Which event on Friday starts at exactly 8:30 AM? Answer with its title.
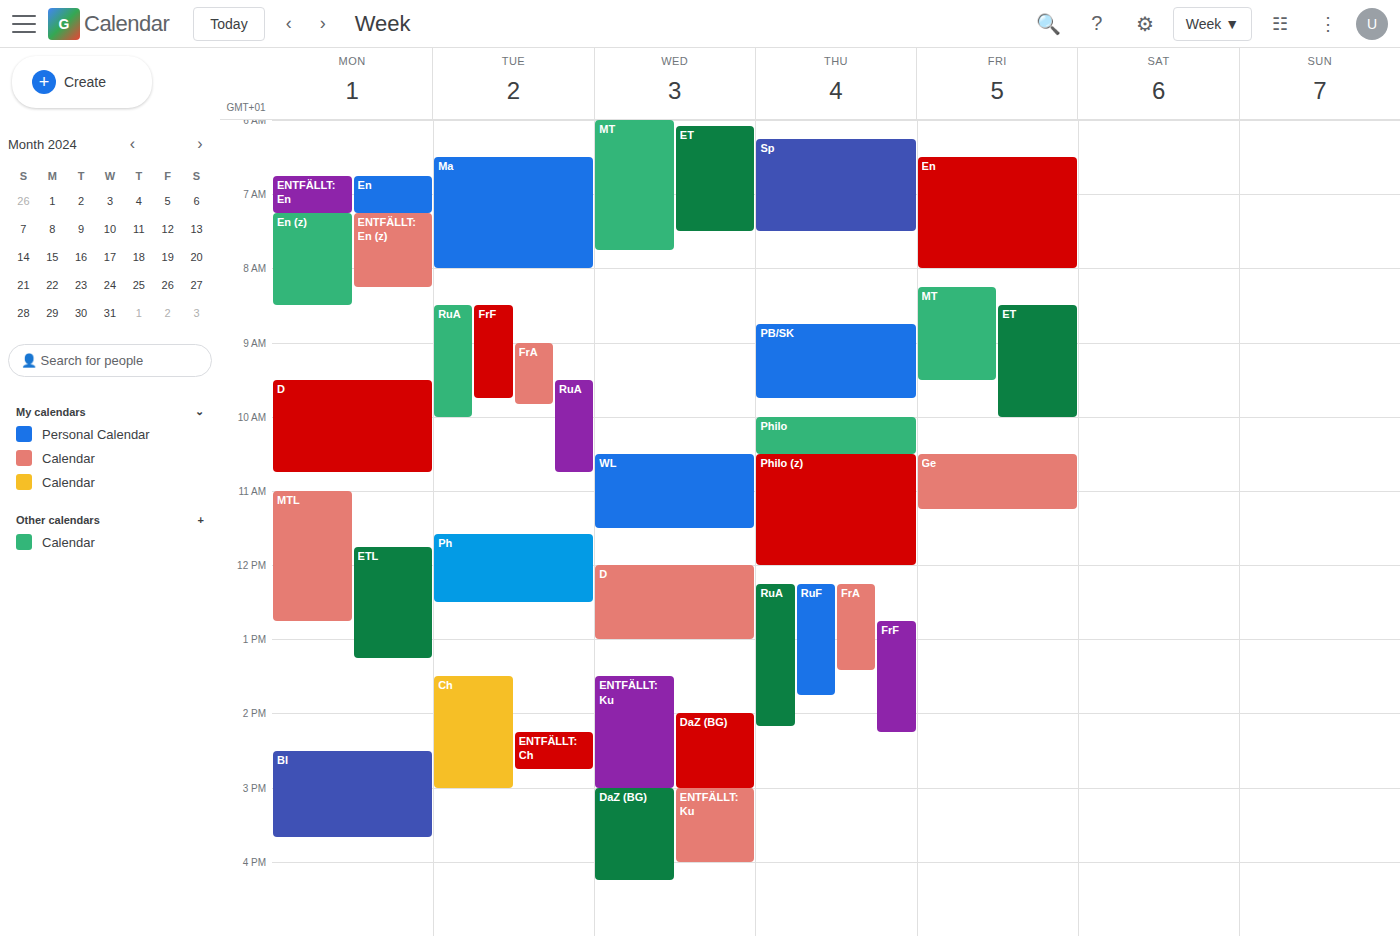
"ET"